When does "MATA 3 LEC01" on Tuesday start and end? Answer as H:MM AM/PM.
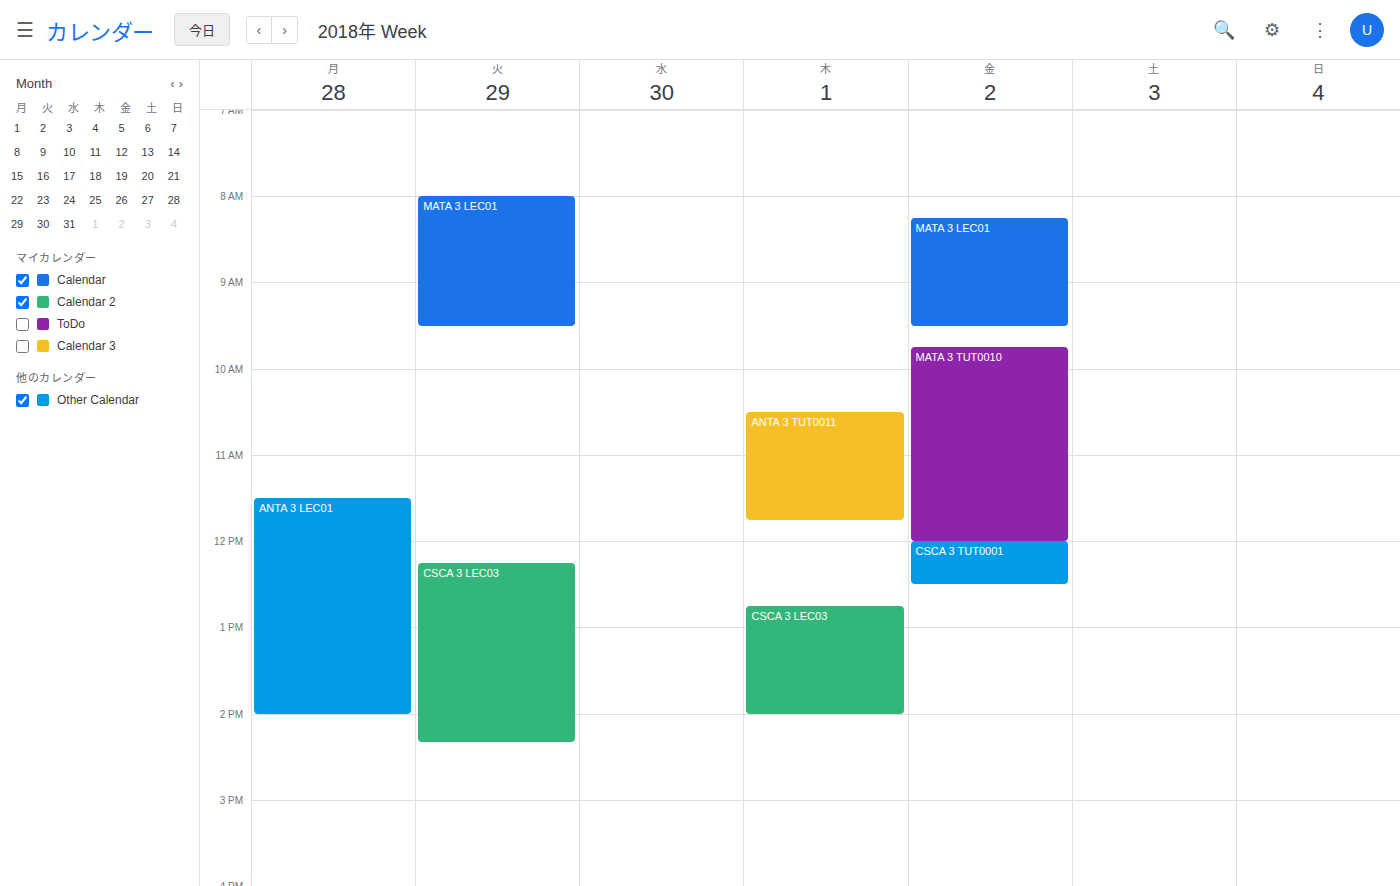
8:00 AM to 9:30 AM